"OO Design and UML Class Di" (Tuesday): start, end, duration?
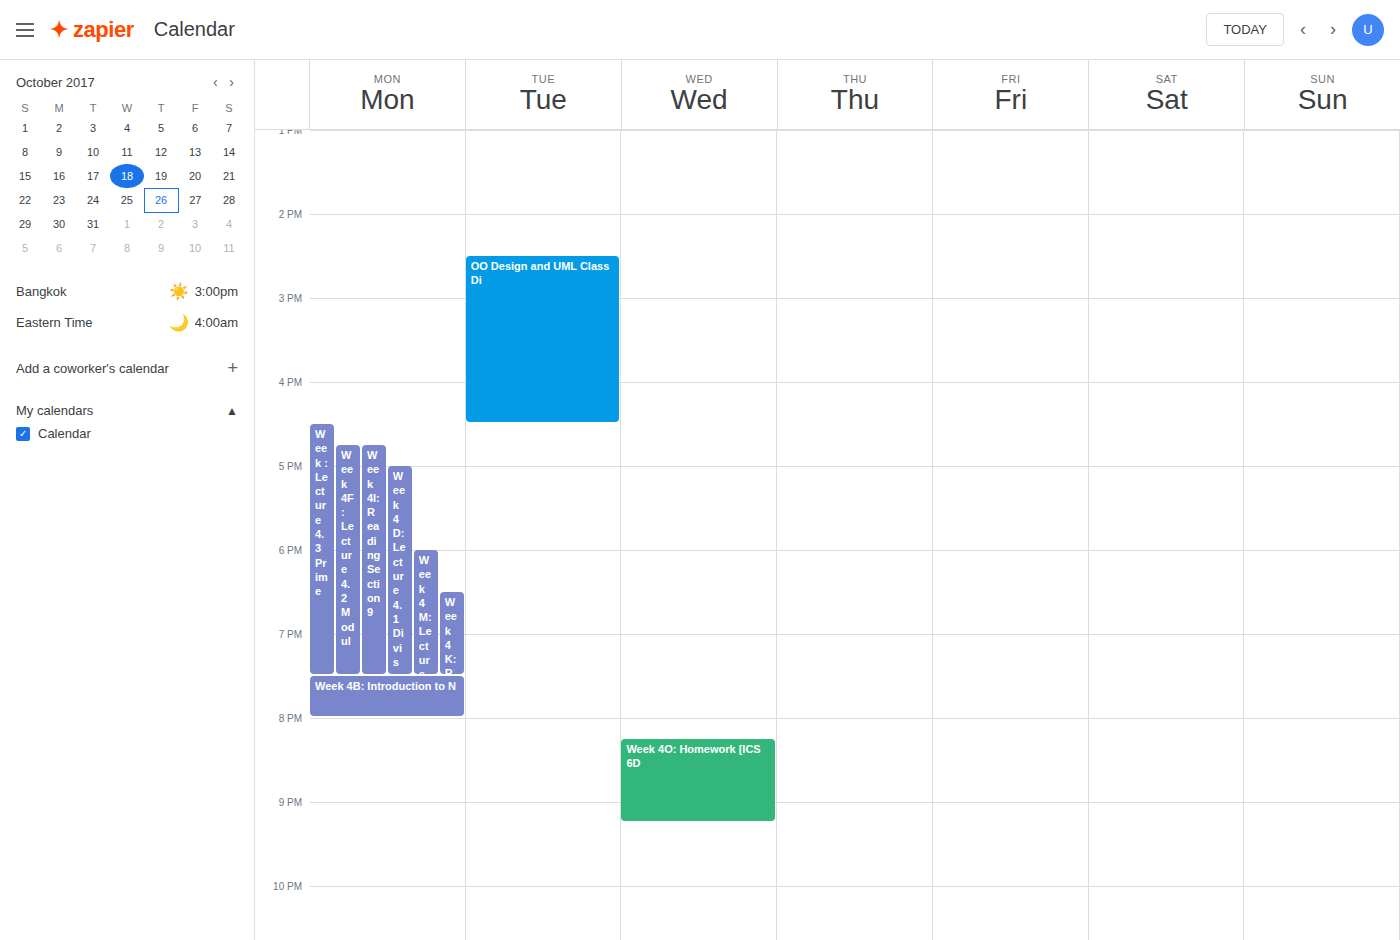
2:30 PM to 4:30 PM, 2 hours